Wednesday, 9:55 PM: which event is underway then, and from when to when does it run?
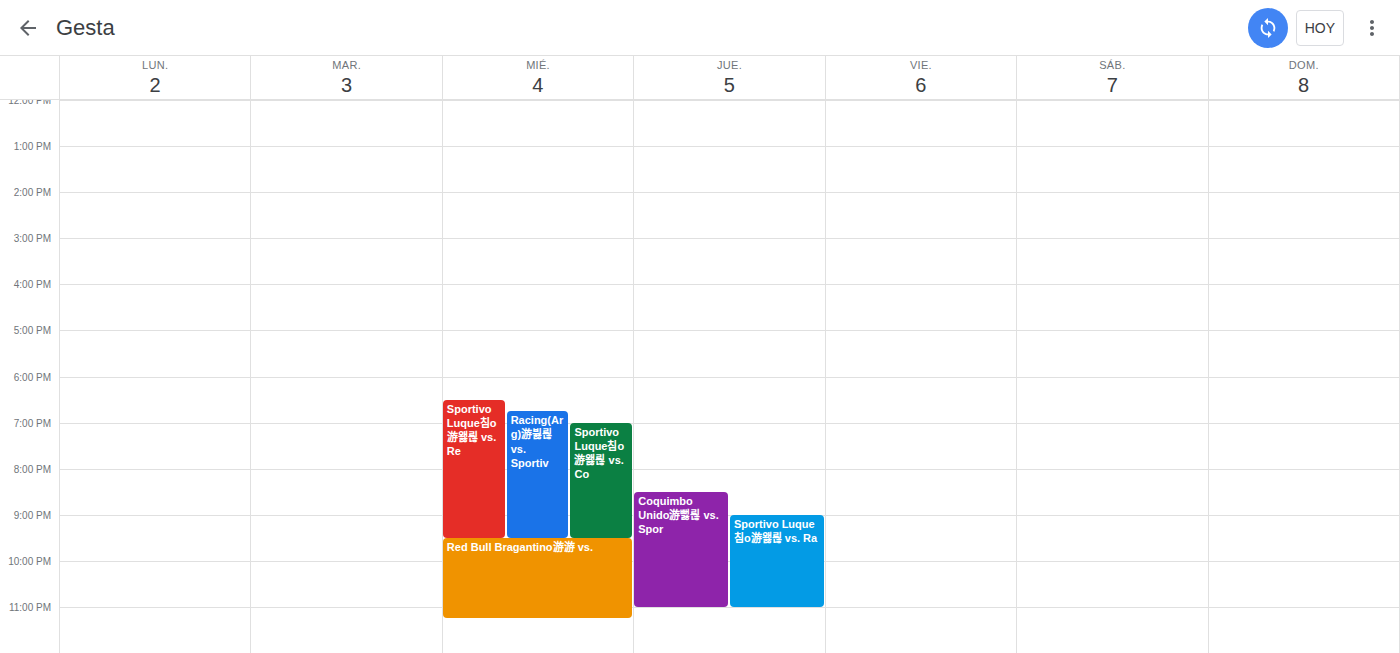
"Red Bull Bragantino游游 vs.", 9:30 PM to 11:15 PM